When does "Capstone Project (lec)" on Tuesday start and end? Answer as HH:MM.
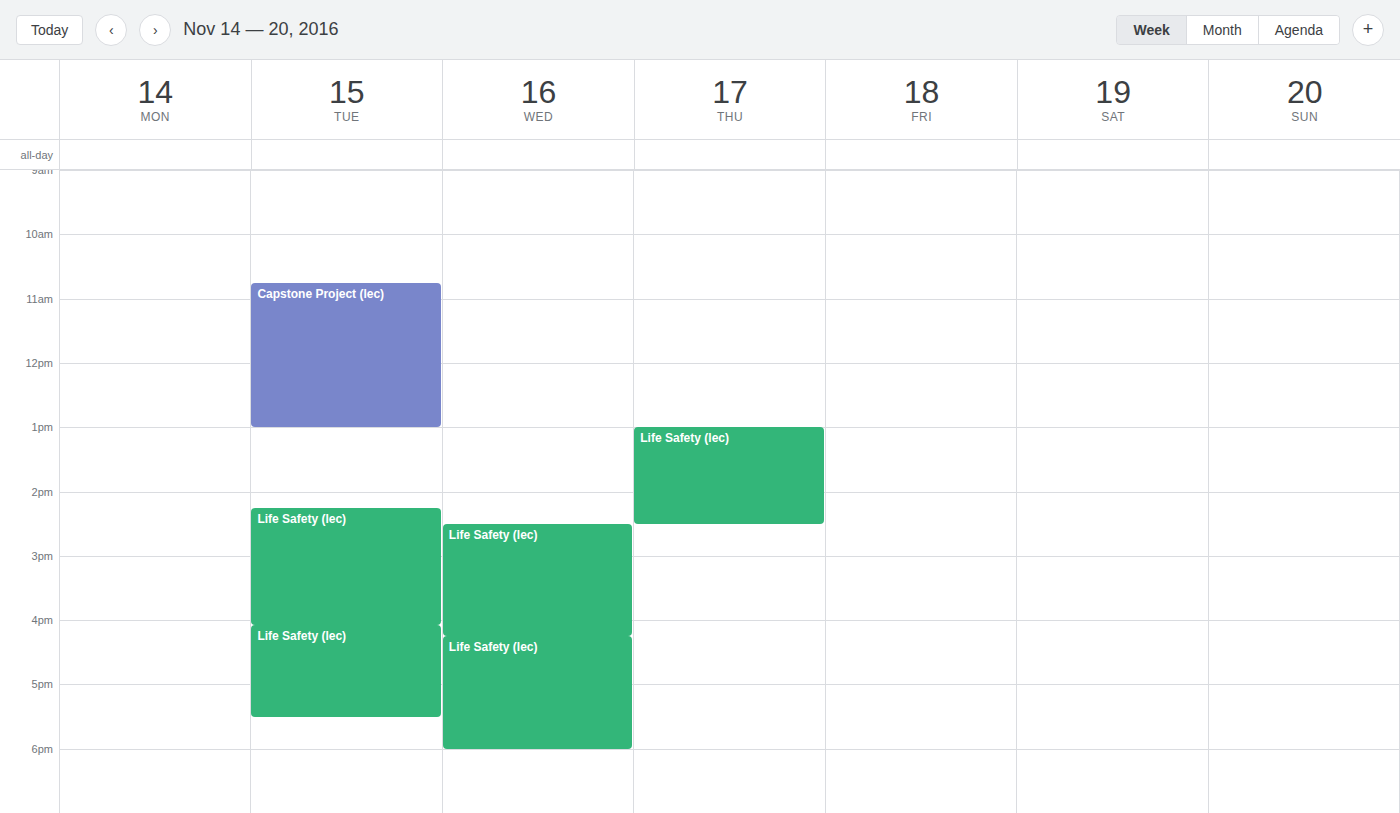
10:45 to 13:00